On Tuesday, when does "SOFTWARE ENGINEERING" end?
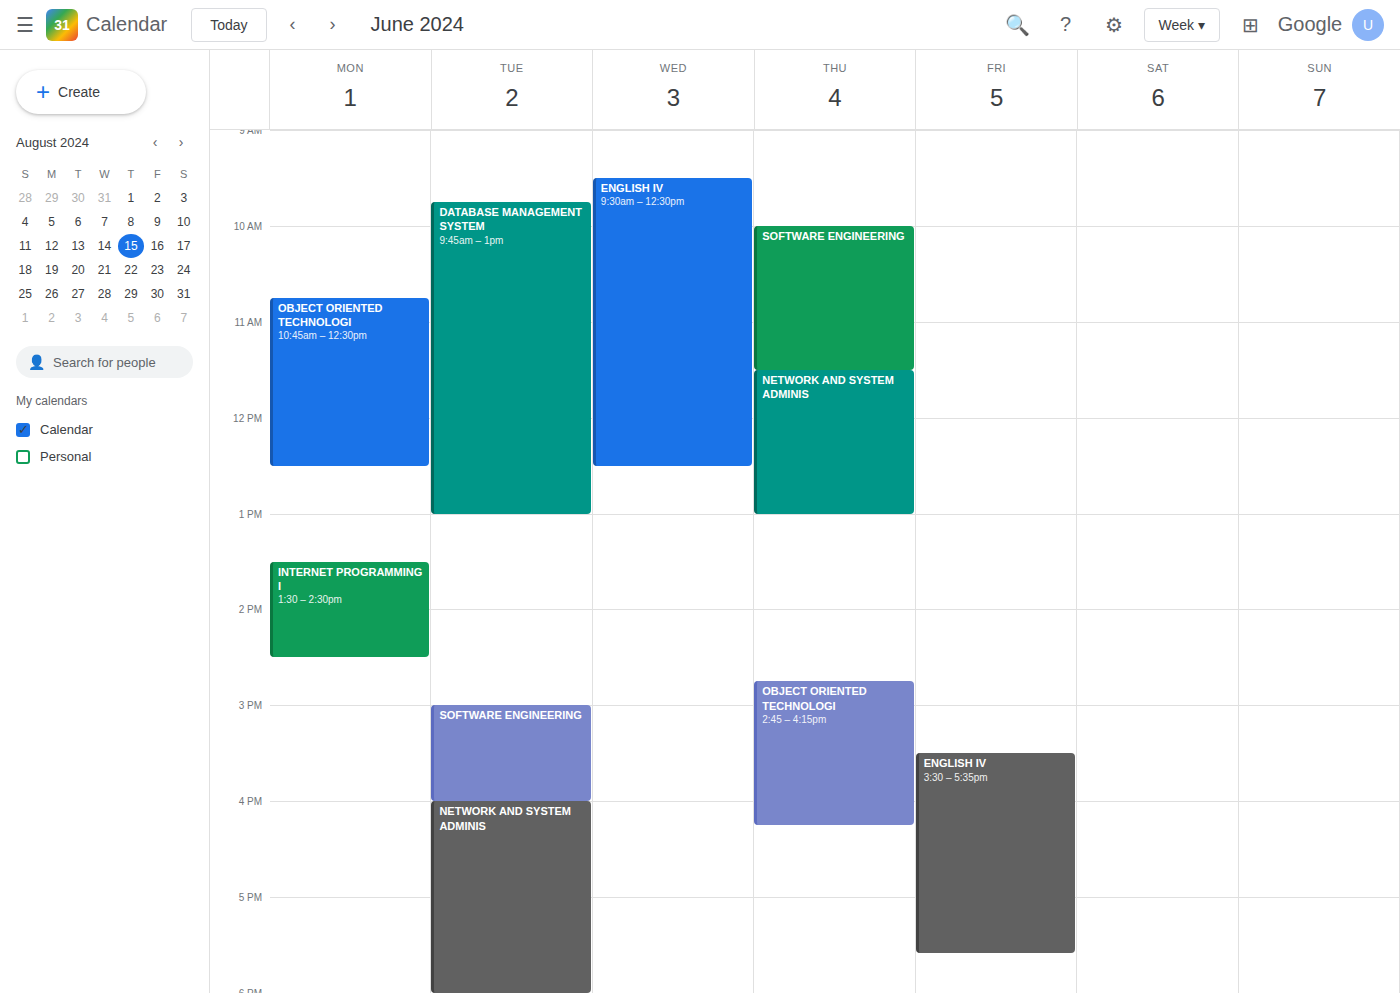
4:00 PM